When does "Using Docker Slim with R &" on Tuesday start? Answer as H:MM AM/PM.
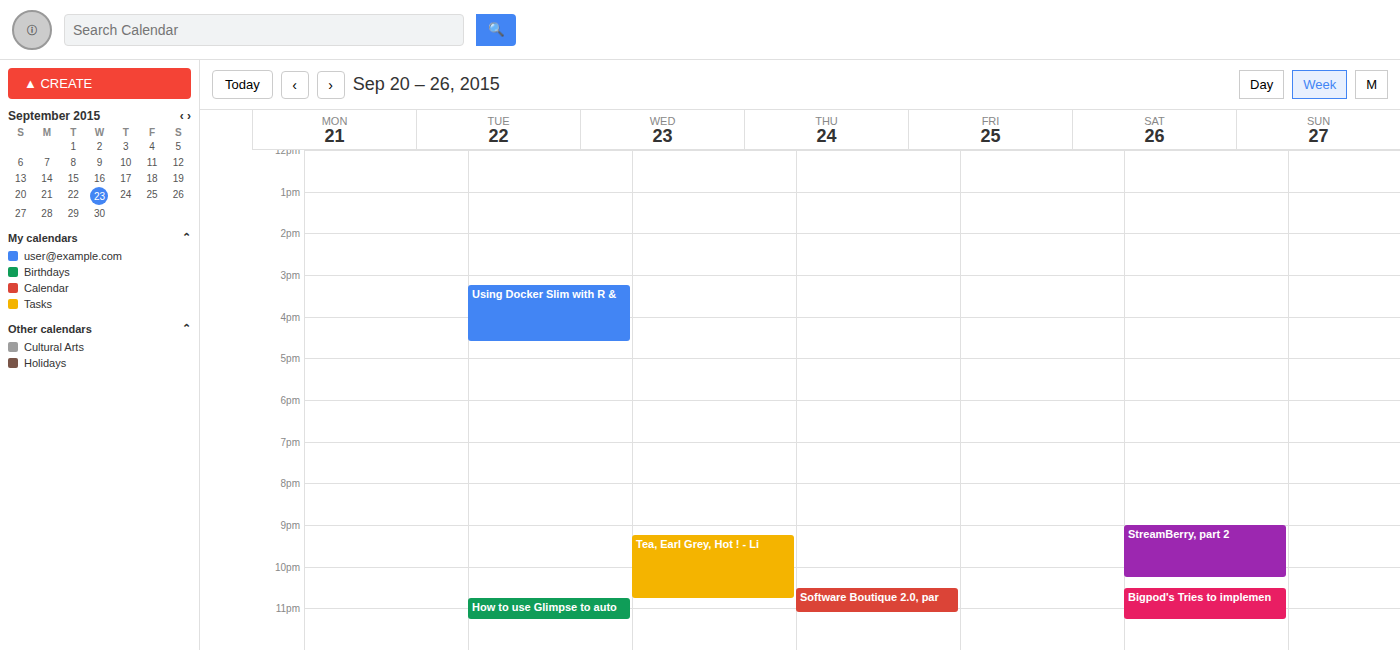
3:15 PM